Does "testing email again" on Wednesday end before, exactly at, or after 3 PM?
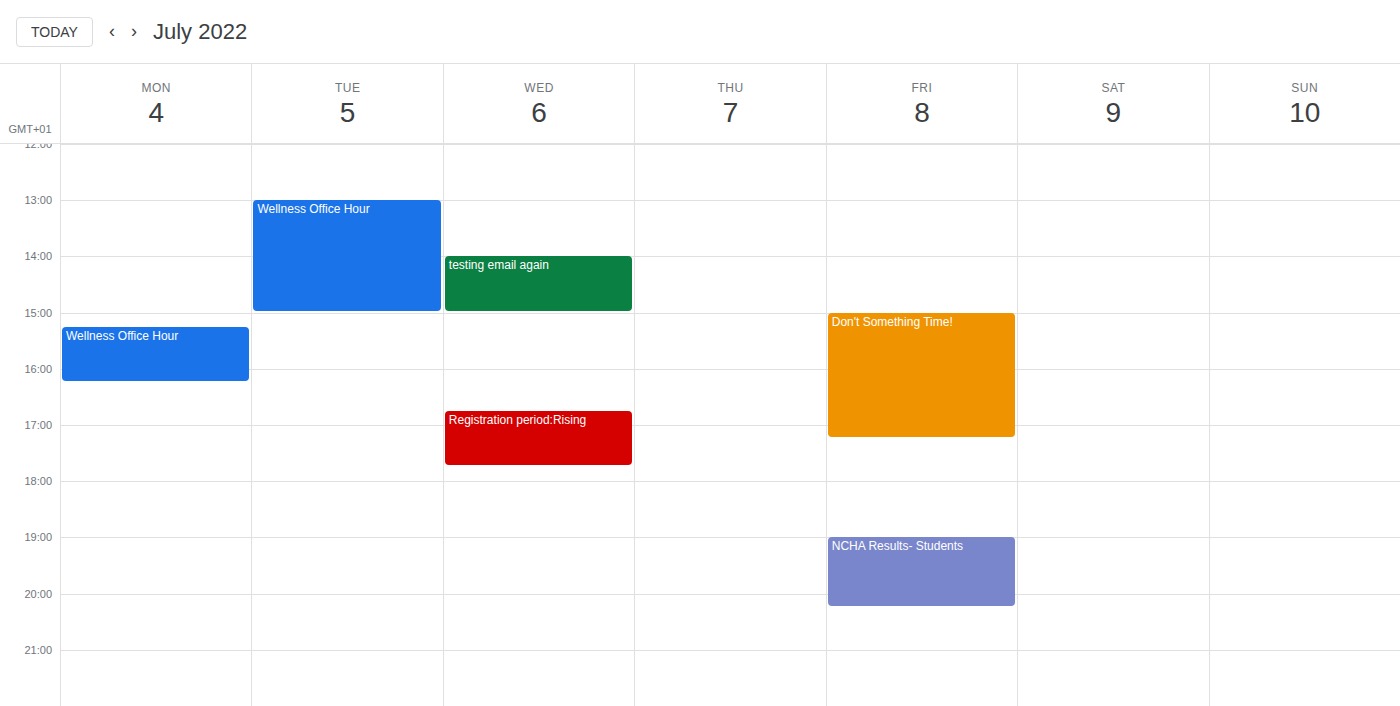
3:00 PM -- exactly at 3 PM, on the 3 PM line.